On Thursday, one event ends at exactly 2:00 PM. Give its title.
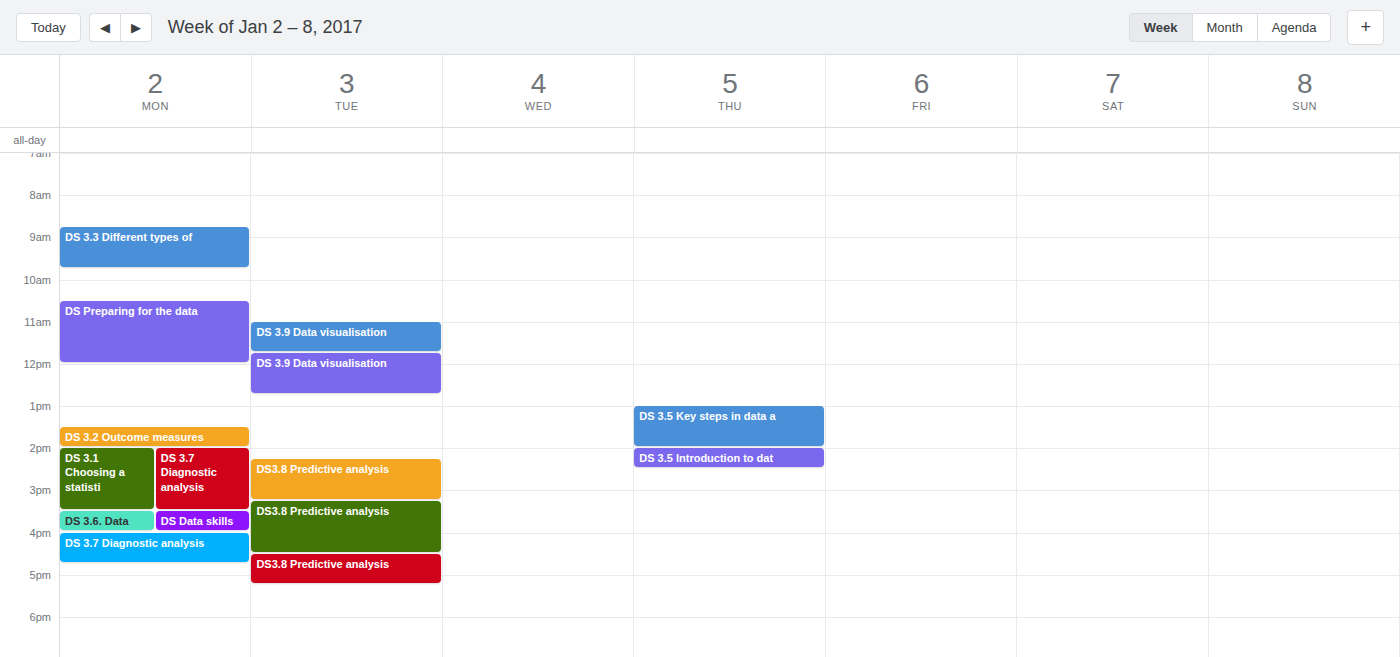
"DS 3.5 Key steps in data a"